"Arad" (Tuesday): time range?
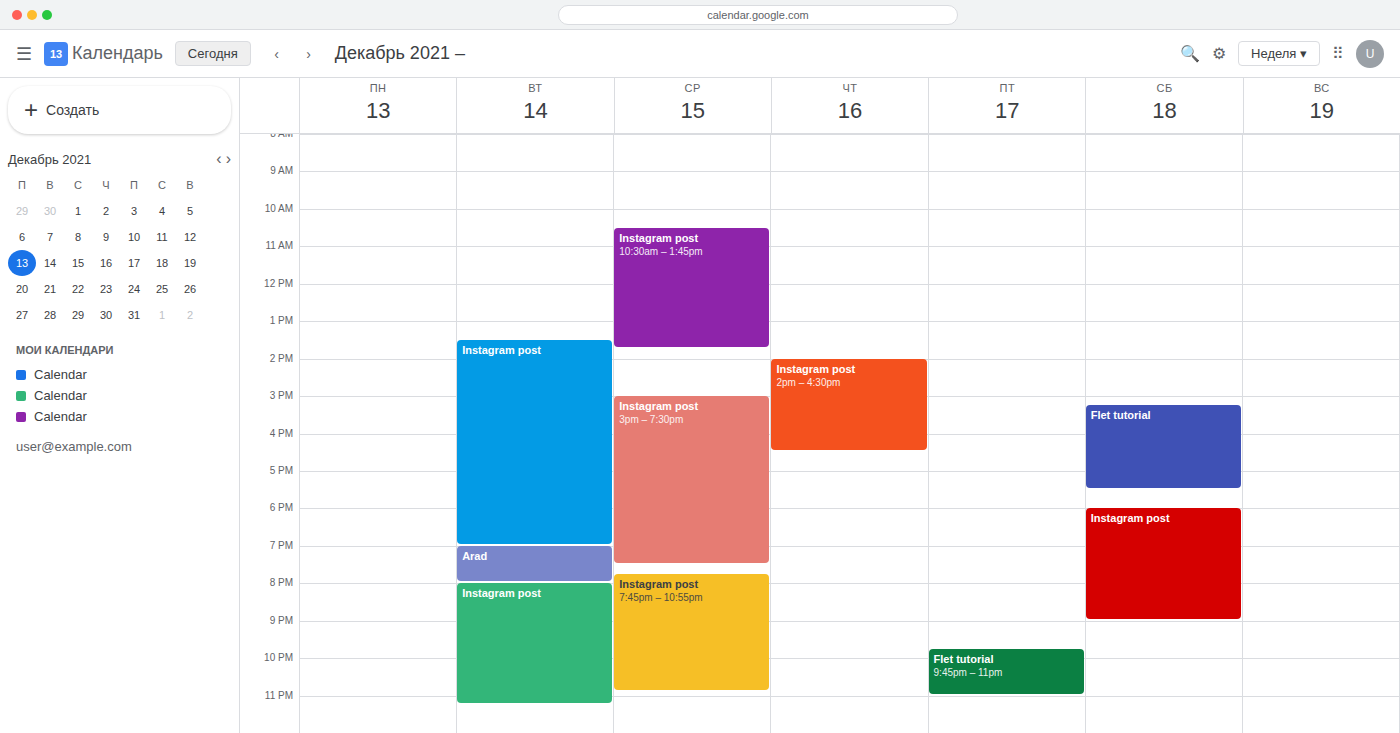
7:00 PM to 8:00 PM